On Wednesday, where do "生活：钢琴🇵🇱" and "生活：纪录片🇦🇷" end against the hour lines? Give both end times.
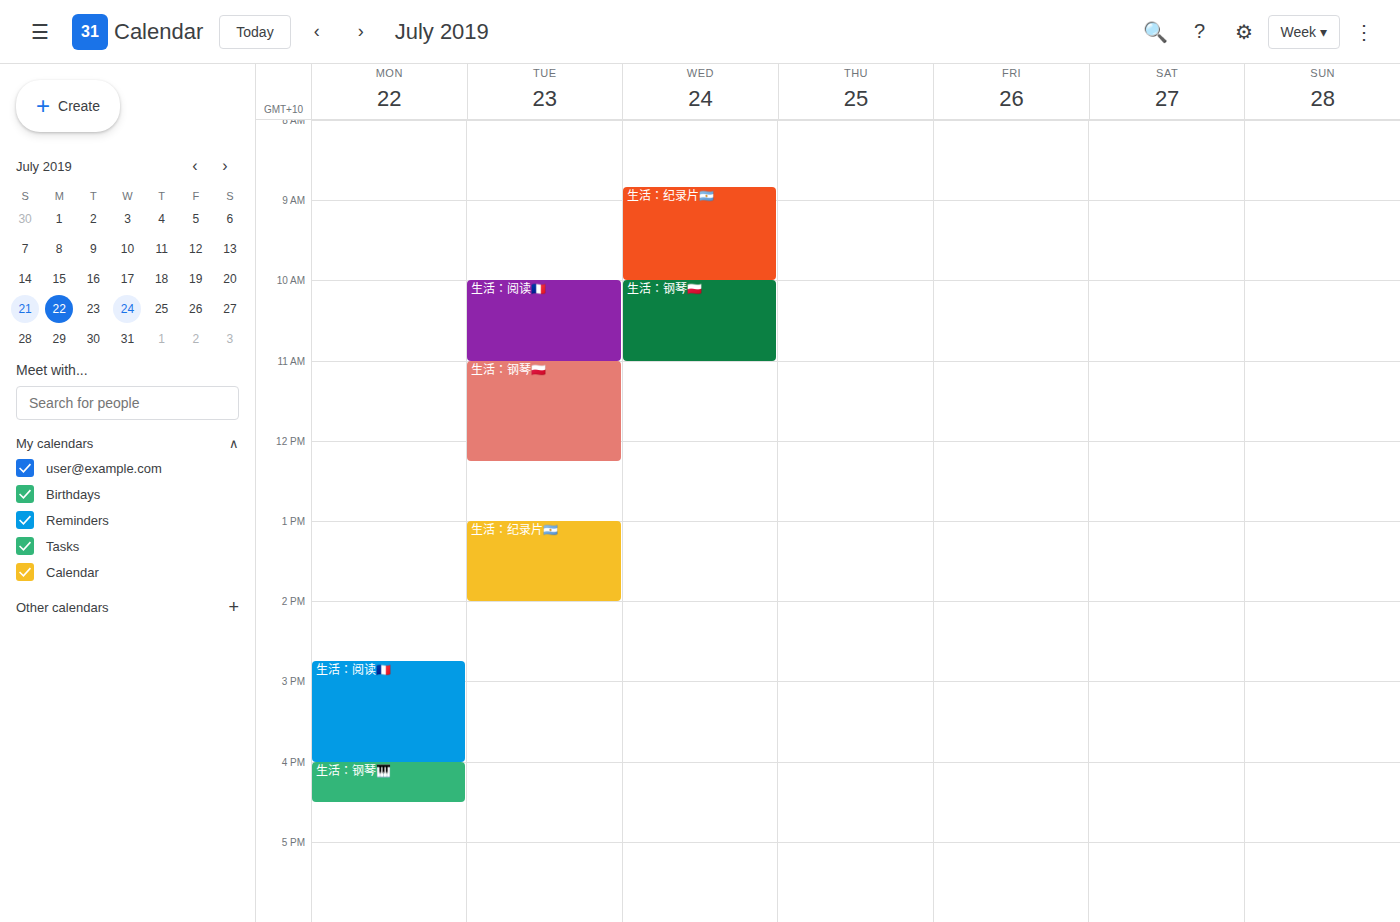
"生活：钢琴🇵🇱": 11:00, exactly on the 11:00 line. "生活：纪录片🇦🇷": 10:00, exactly on the 10:00 line.